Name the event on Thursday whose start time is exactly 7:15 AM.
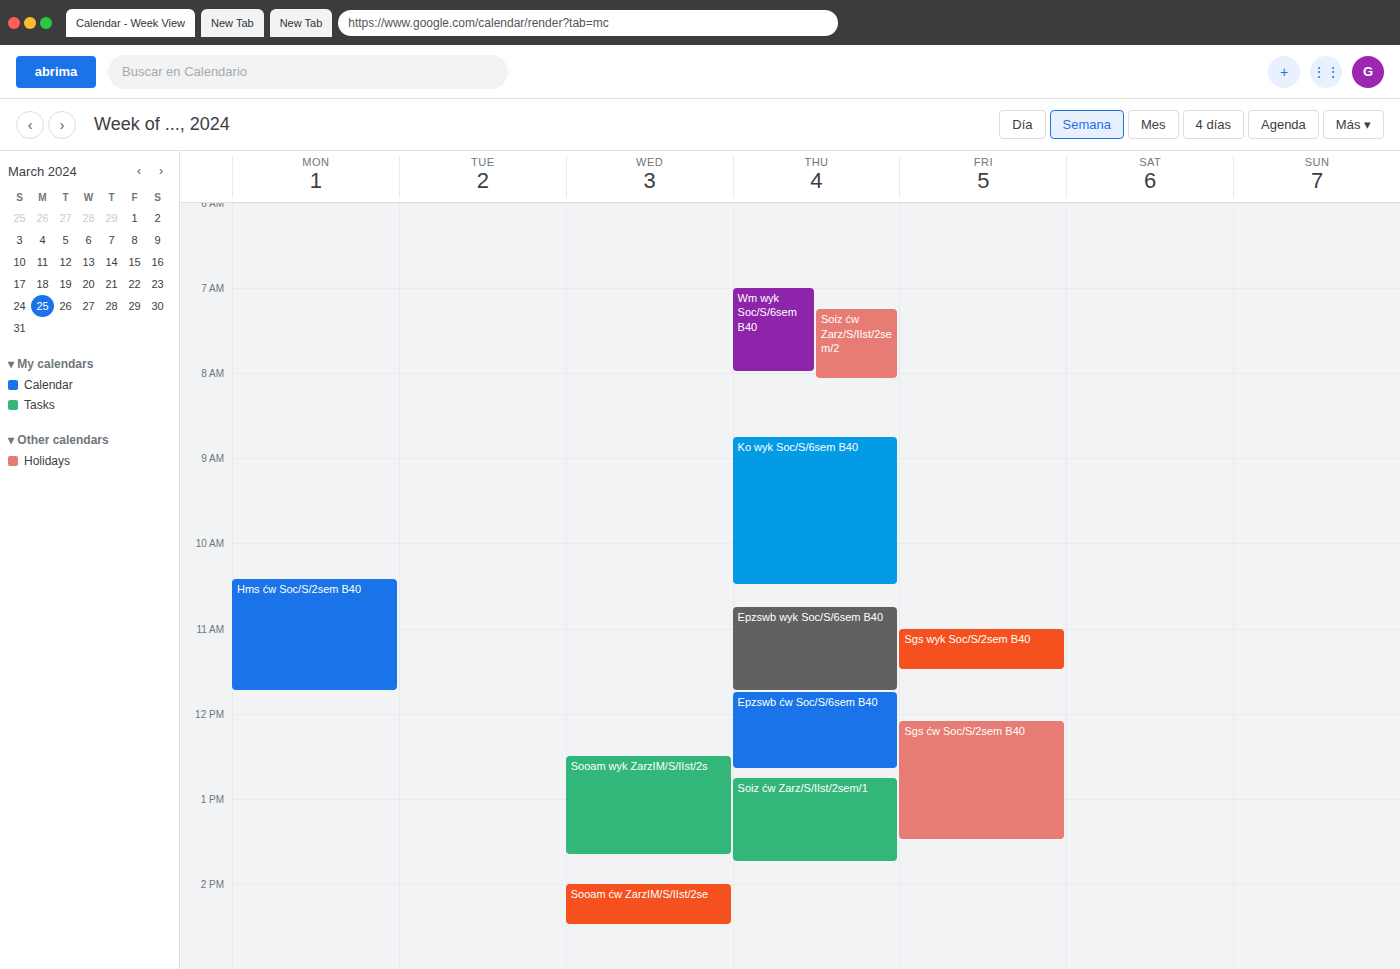
"Soiz ćw Zarz/S/IIst/2sem/2"